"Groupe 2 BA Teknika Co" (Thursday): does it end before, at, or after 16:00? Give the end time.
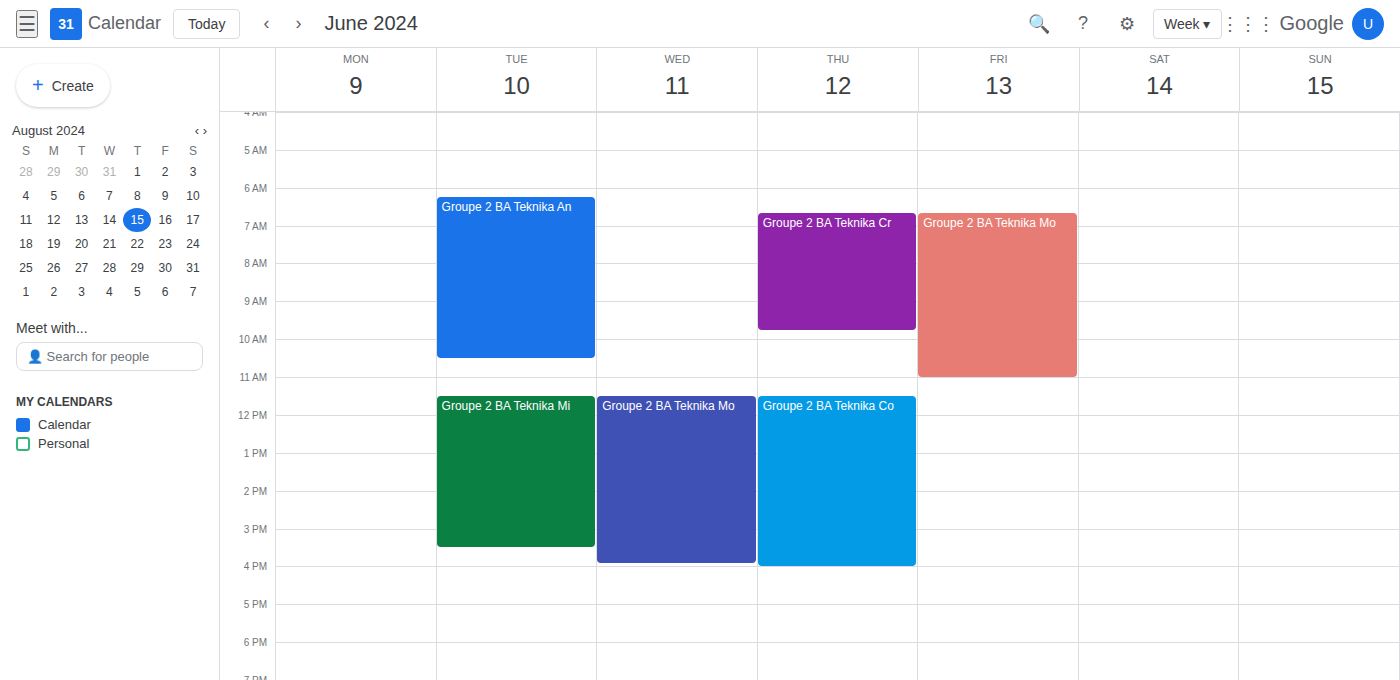
16:00 -- exactly at 16:00, on the 16:00 line.